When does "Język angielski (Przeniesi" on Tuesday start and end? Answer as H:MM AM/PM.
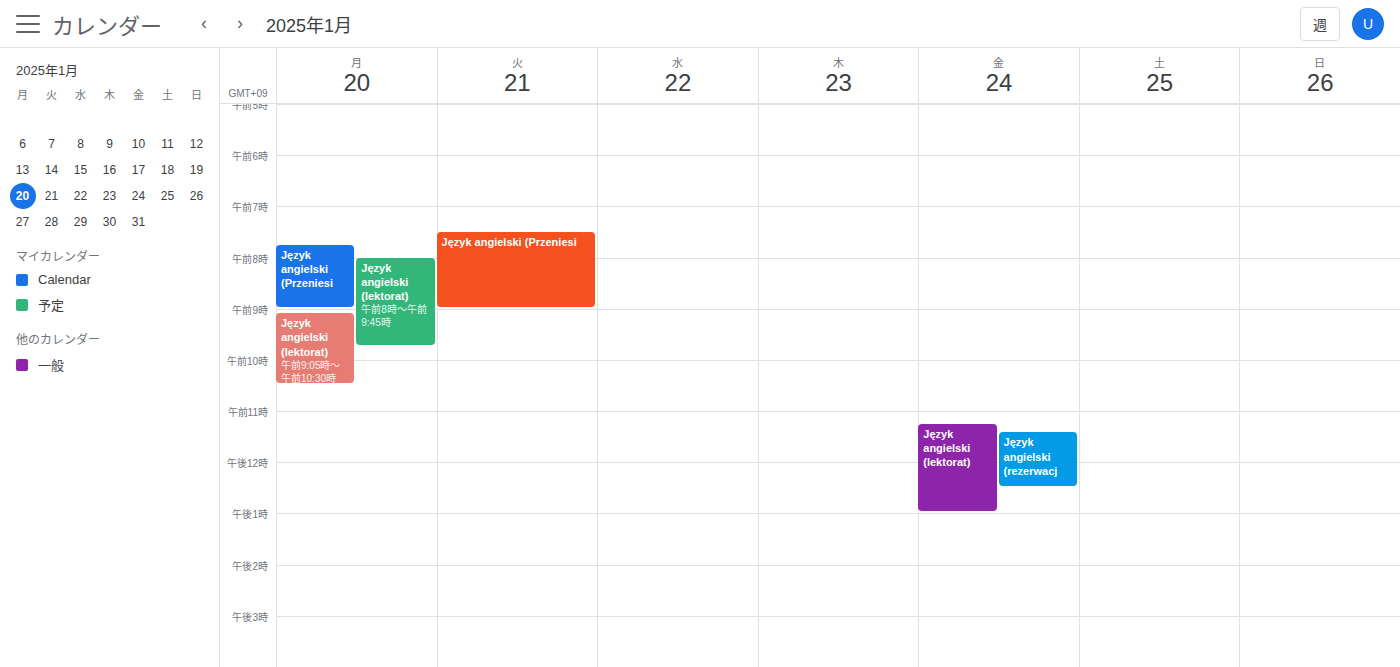
7:30 AM to 9:00 AM